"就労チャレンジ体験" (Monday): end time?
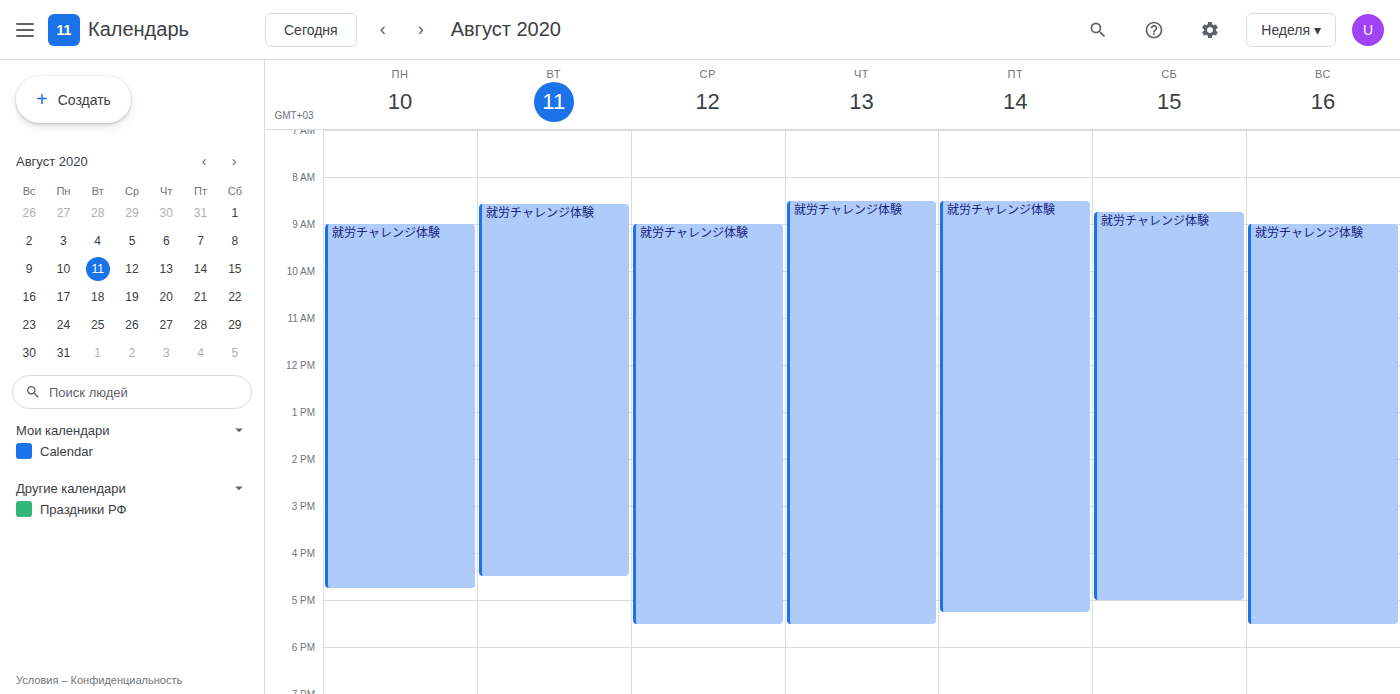
4:45 PM